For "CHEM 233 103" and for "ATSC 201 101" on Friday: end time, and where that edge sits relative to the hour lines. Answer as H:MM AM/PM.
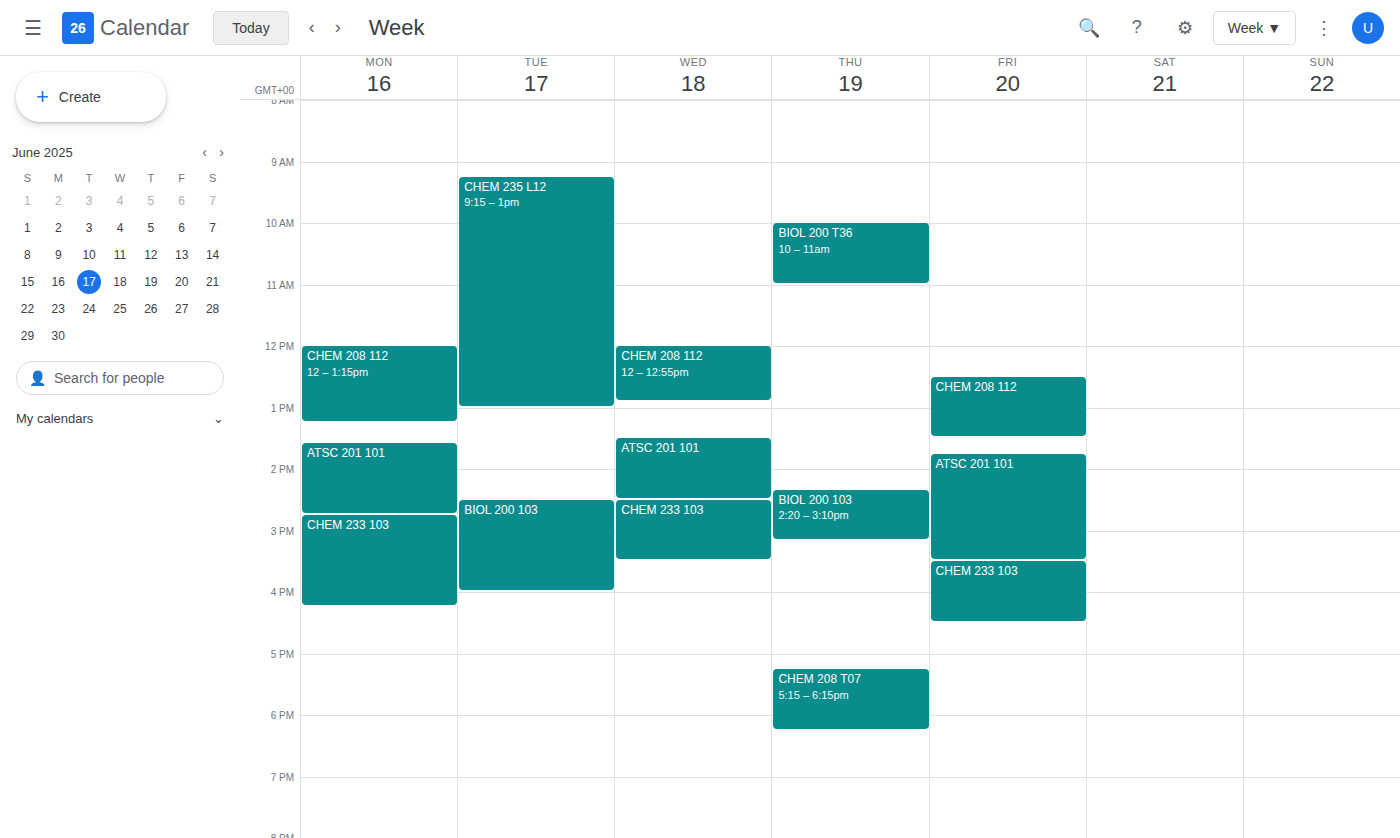
"CHEM 233 103": 4:30 PM, halfway between the 4 PM and 5 PM lines. "ATSC 201 101": 3:30 PM, halfway between the 3 PM and 4 PM lines.